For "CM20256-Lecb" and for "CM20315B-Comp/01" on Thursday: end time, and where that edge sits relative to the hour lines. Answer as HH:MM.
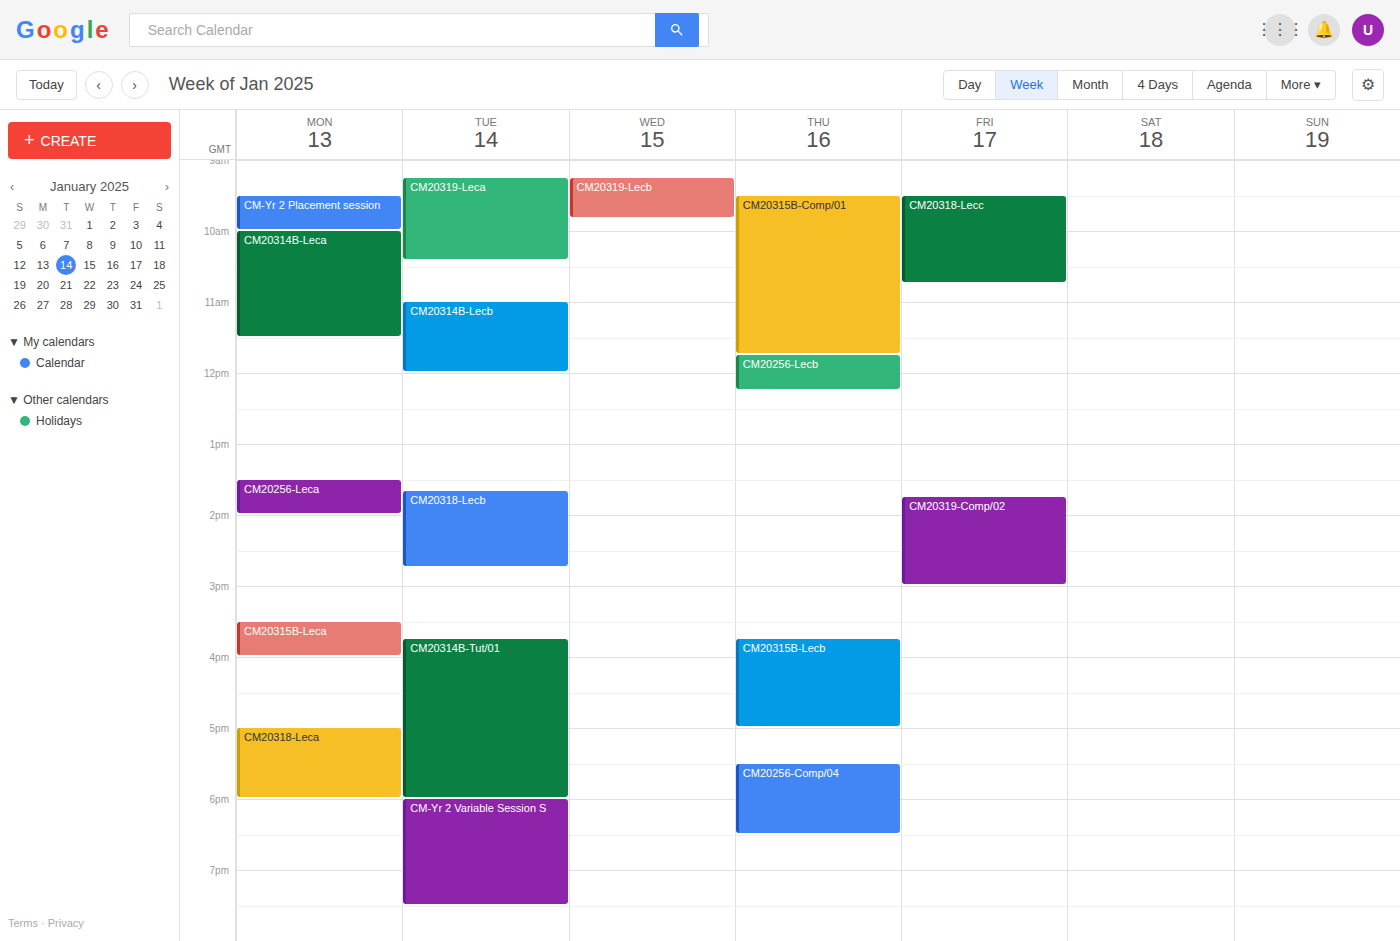
"CM20256-Lecb": 12:15, neither: a quarter of the way from the 12:00 line to the 13:00 line. "CM20315B-Comp/01": 11:45, neither: three quarters of the way from the 11:00 line to the 12:00 line.